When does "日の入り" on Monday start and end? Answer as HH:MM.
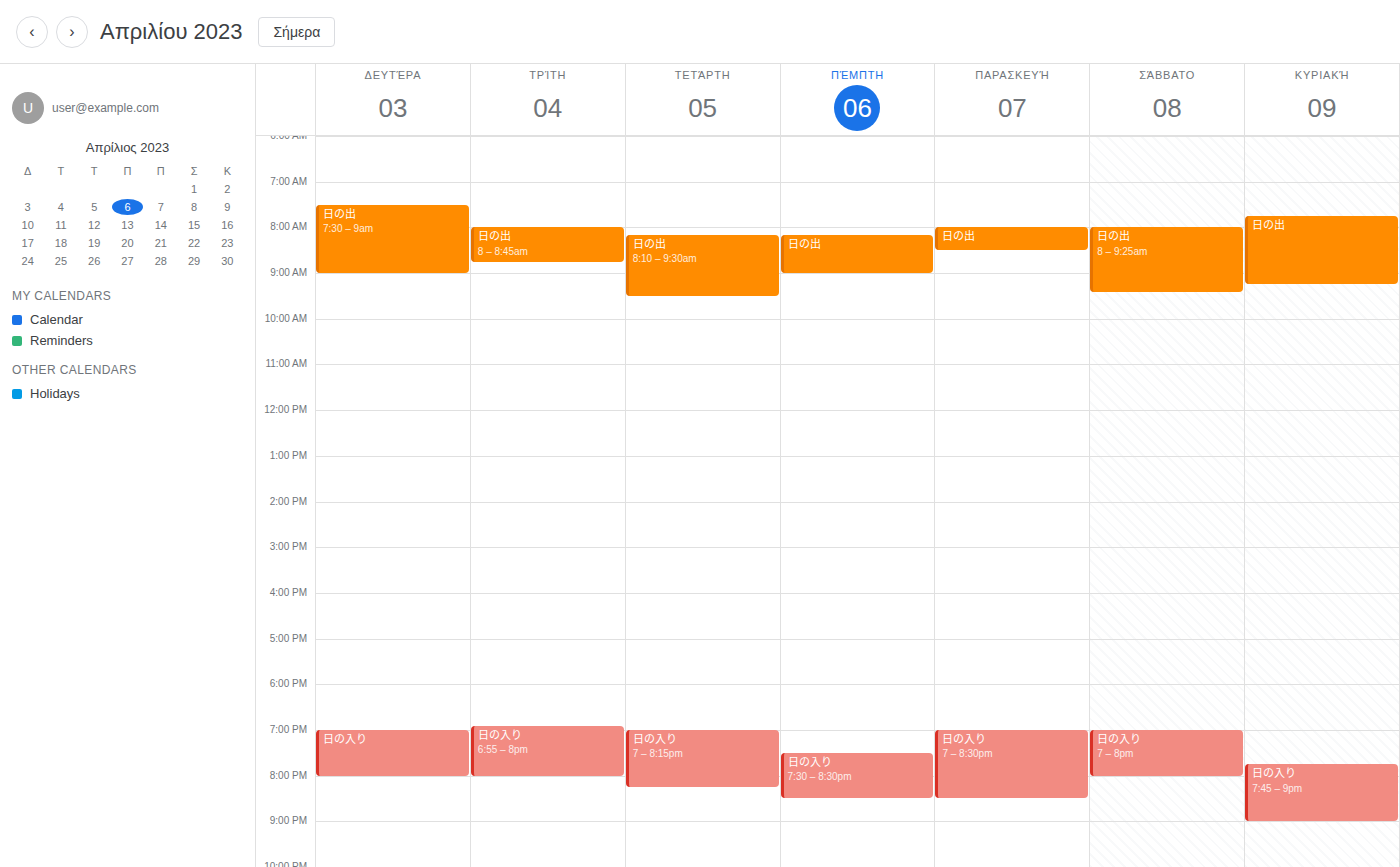
19:00 to 20:00